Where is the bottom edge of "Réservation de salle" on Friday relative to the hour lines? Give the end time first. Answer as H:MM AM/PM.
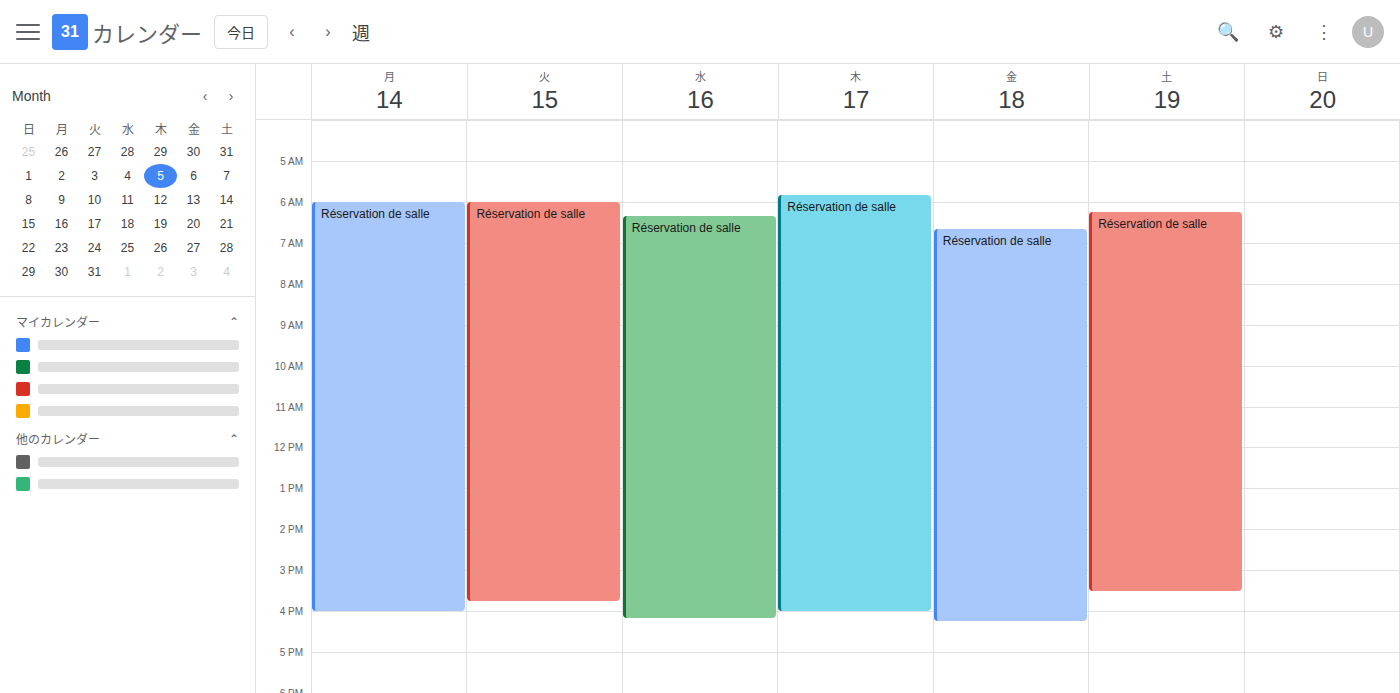
4:15 PM -- neither: a quarter of the way from the 4 PM line to the 5 PM line.